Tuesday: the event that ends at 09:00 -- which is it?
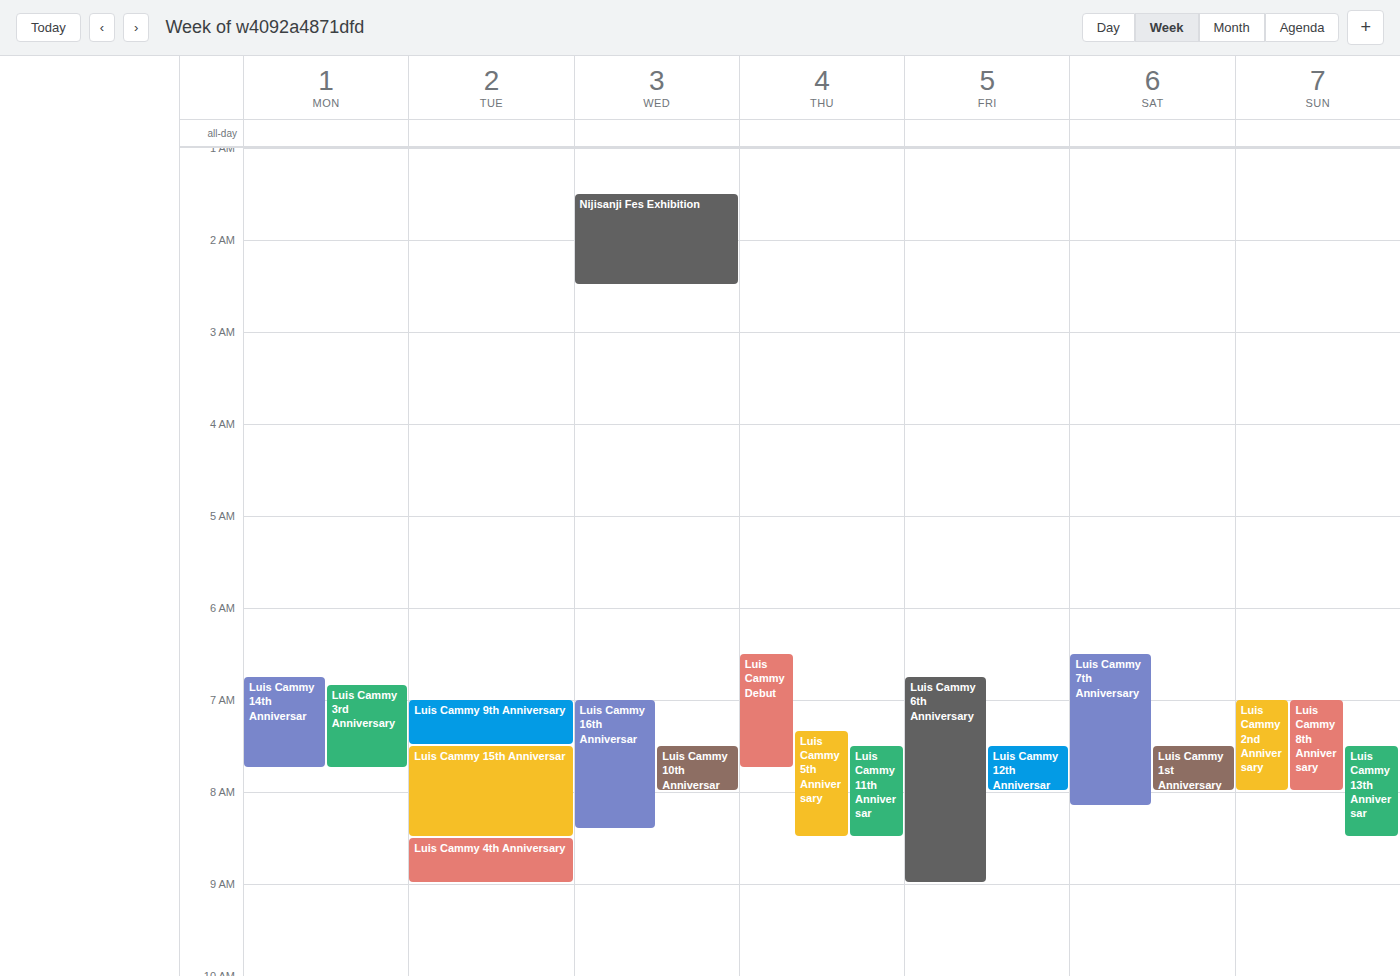
"Luis Cammy 4th Anniversary"